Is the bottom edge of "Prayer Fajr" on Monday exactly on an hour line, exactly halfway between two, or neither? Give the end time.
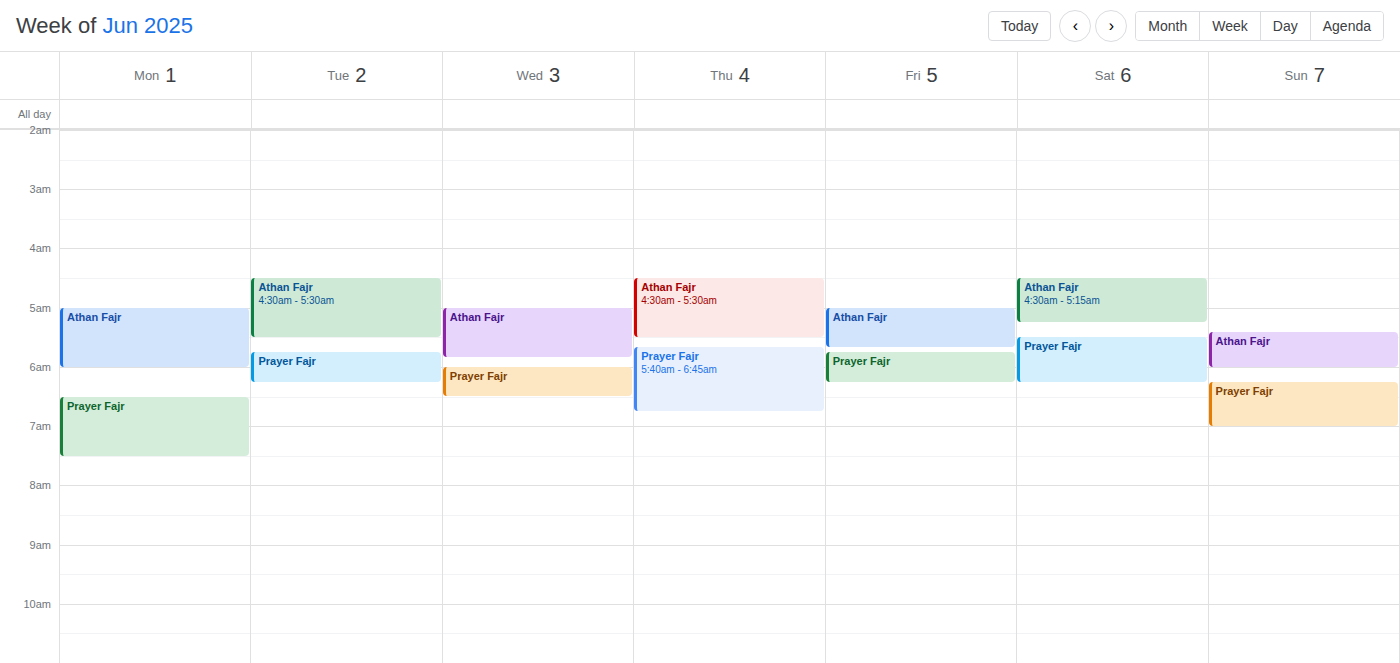
7:30 AM -- halfway between the 7 AM and 8 AM lines.